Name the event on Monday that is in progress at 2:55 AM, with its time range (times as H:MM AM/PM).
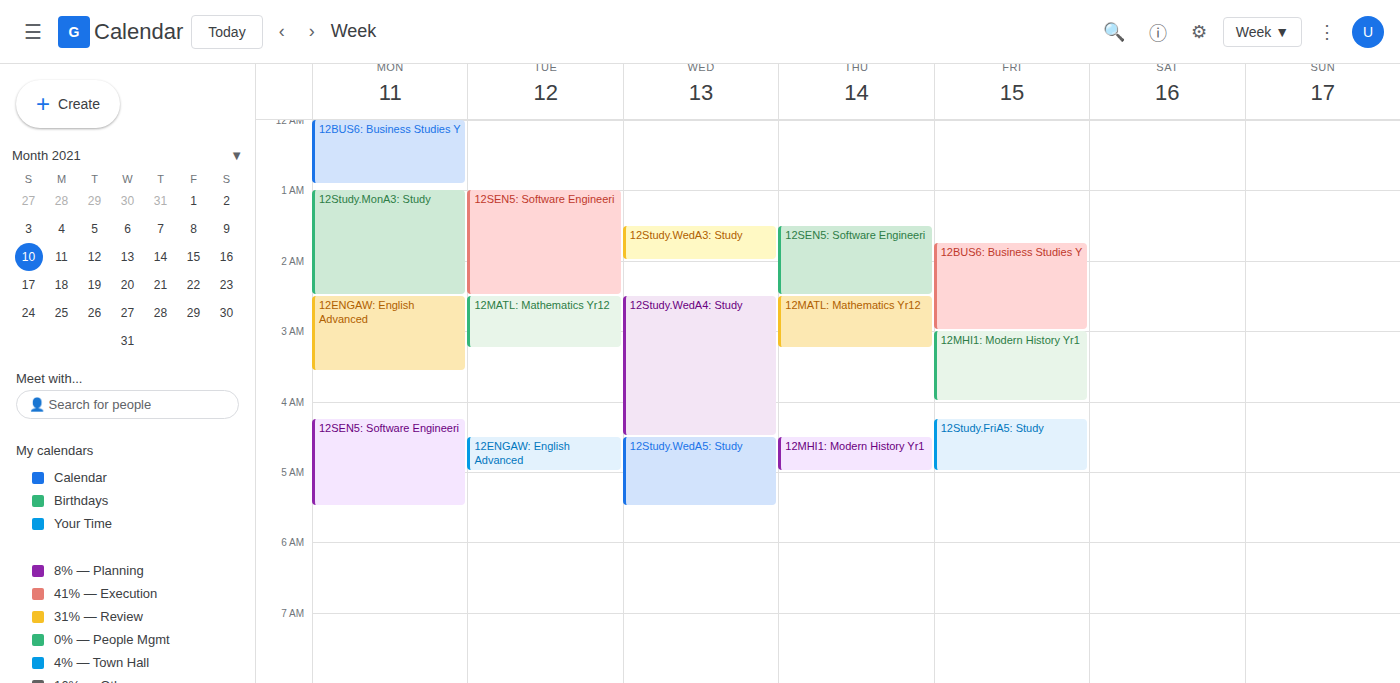
"12ENGAW: English Advanced", 2:30 AM to 3:35 AM